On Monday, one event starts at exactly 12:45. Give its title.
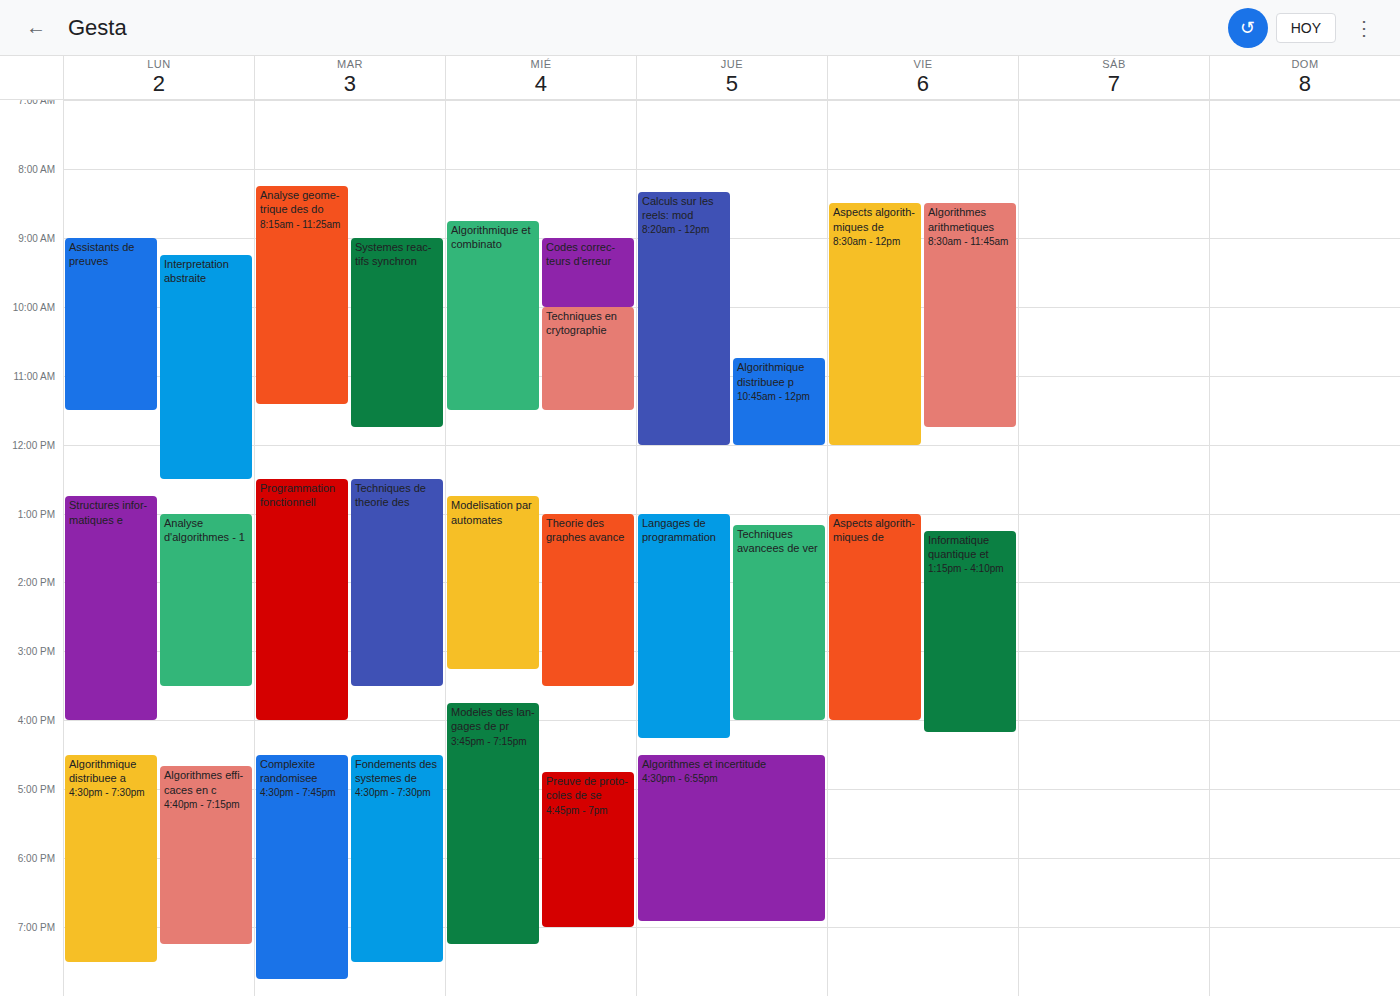
"Structures informatiques e"